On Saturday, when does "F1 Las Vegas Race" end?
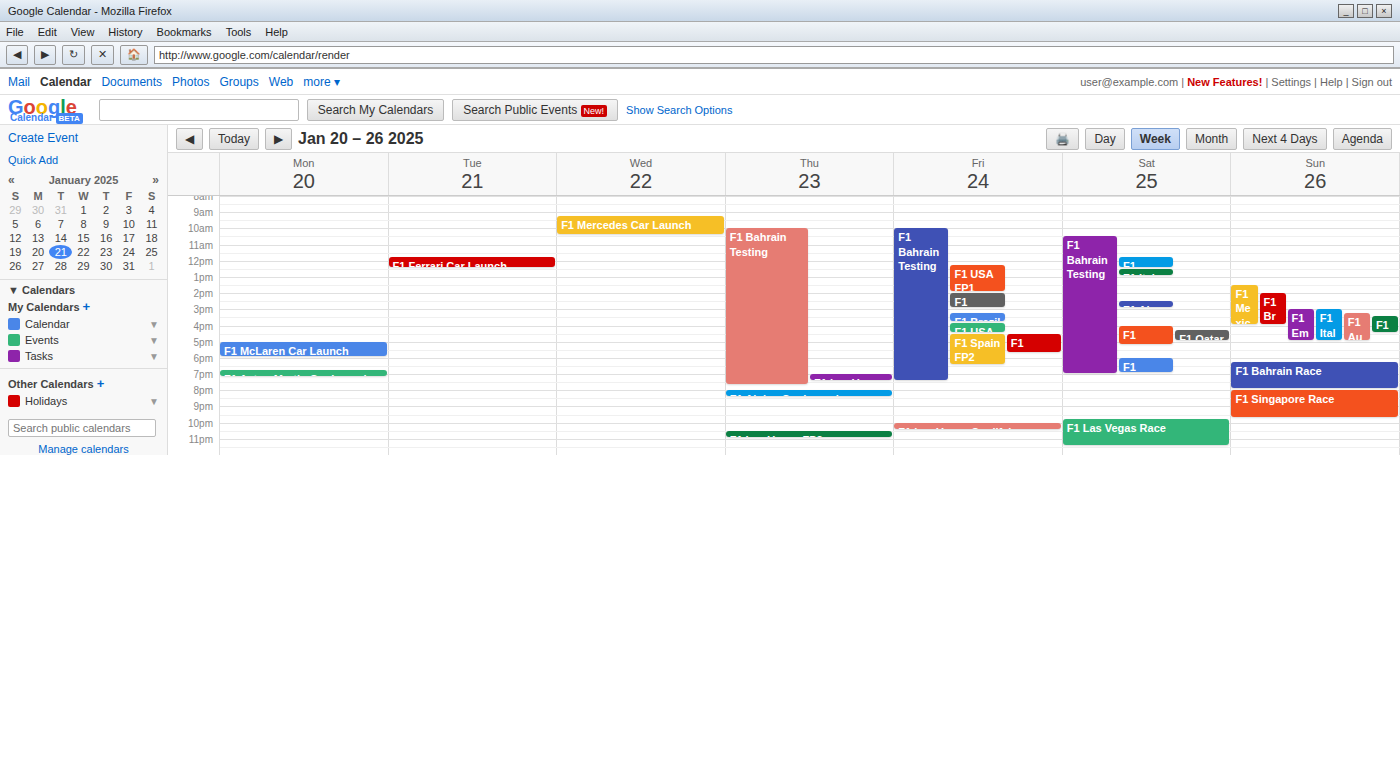
11:30 PM